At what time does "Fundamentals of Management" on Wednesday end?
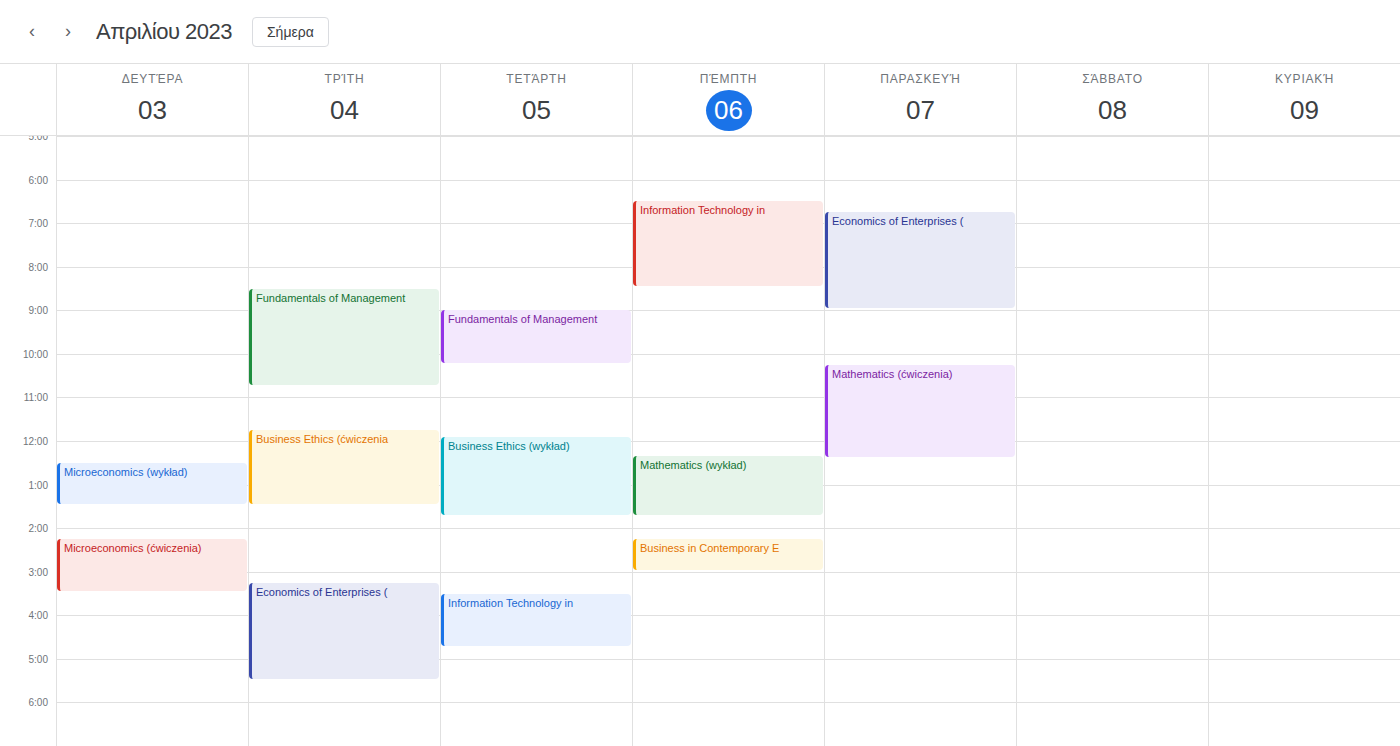
10:15 AM